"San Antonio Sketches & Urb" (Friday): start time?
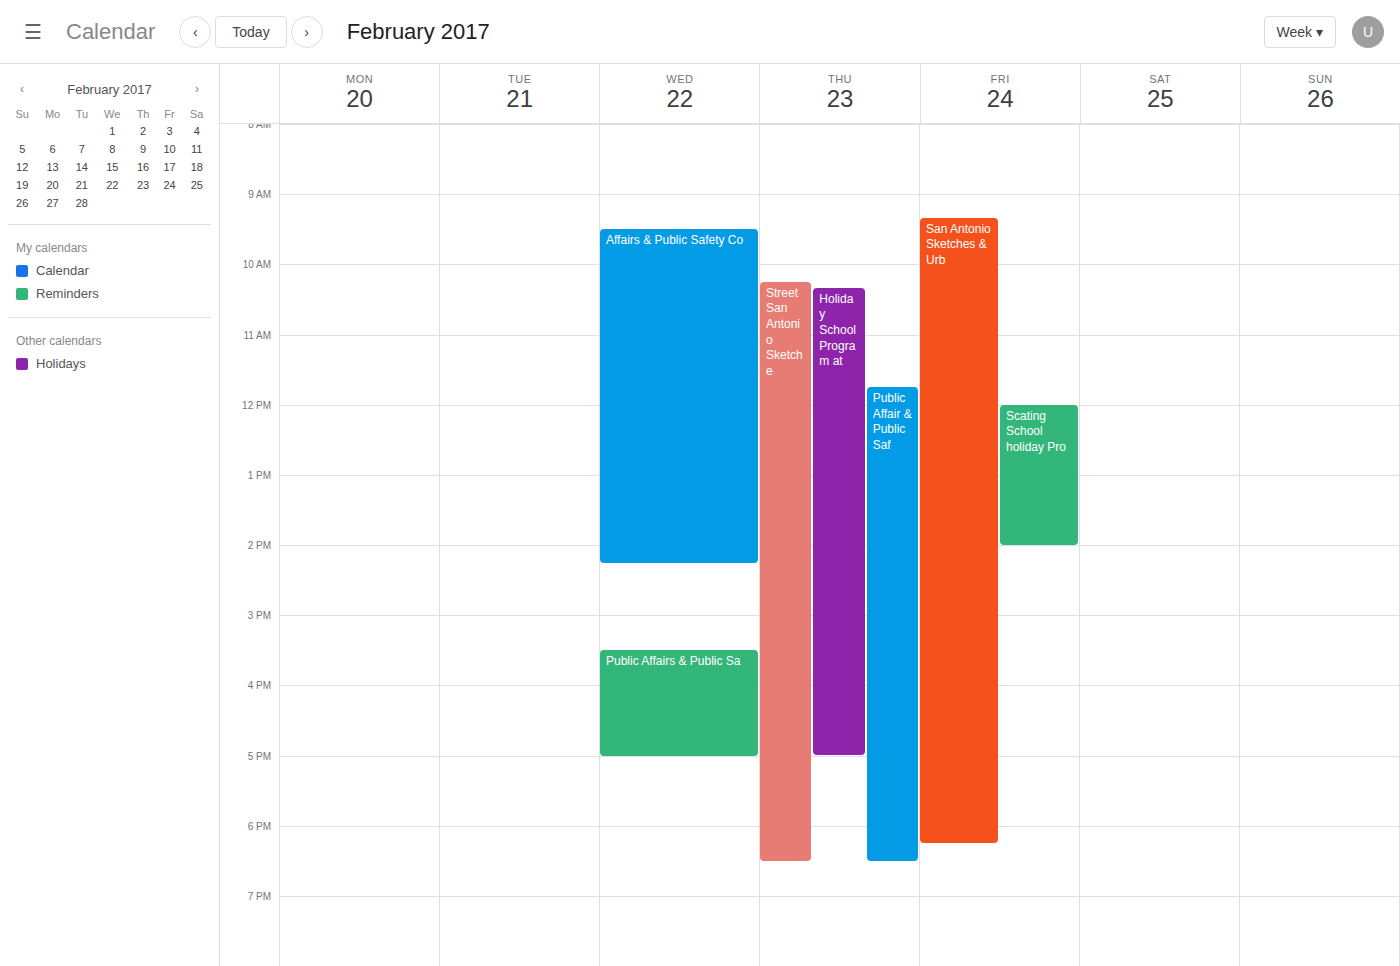
09:20